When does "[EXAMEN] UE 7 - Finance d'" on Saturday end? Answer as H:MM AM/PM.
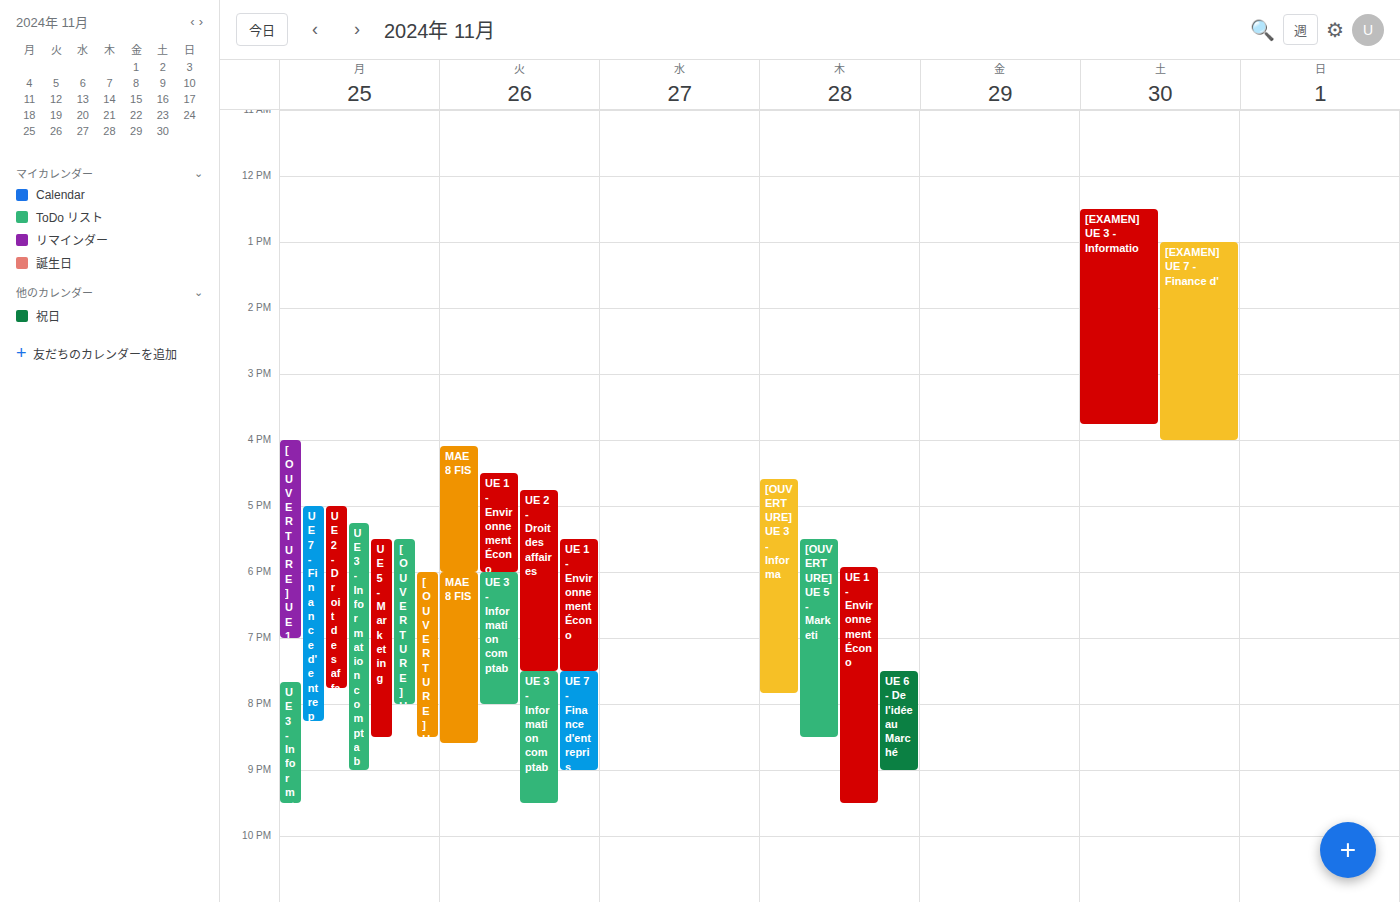
4:00 PM